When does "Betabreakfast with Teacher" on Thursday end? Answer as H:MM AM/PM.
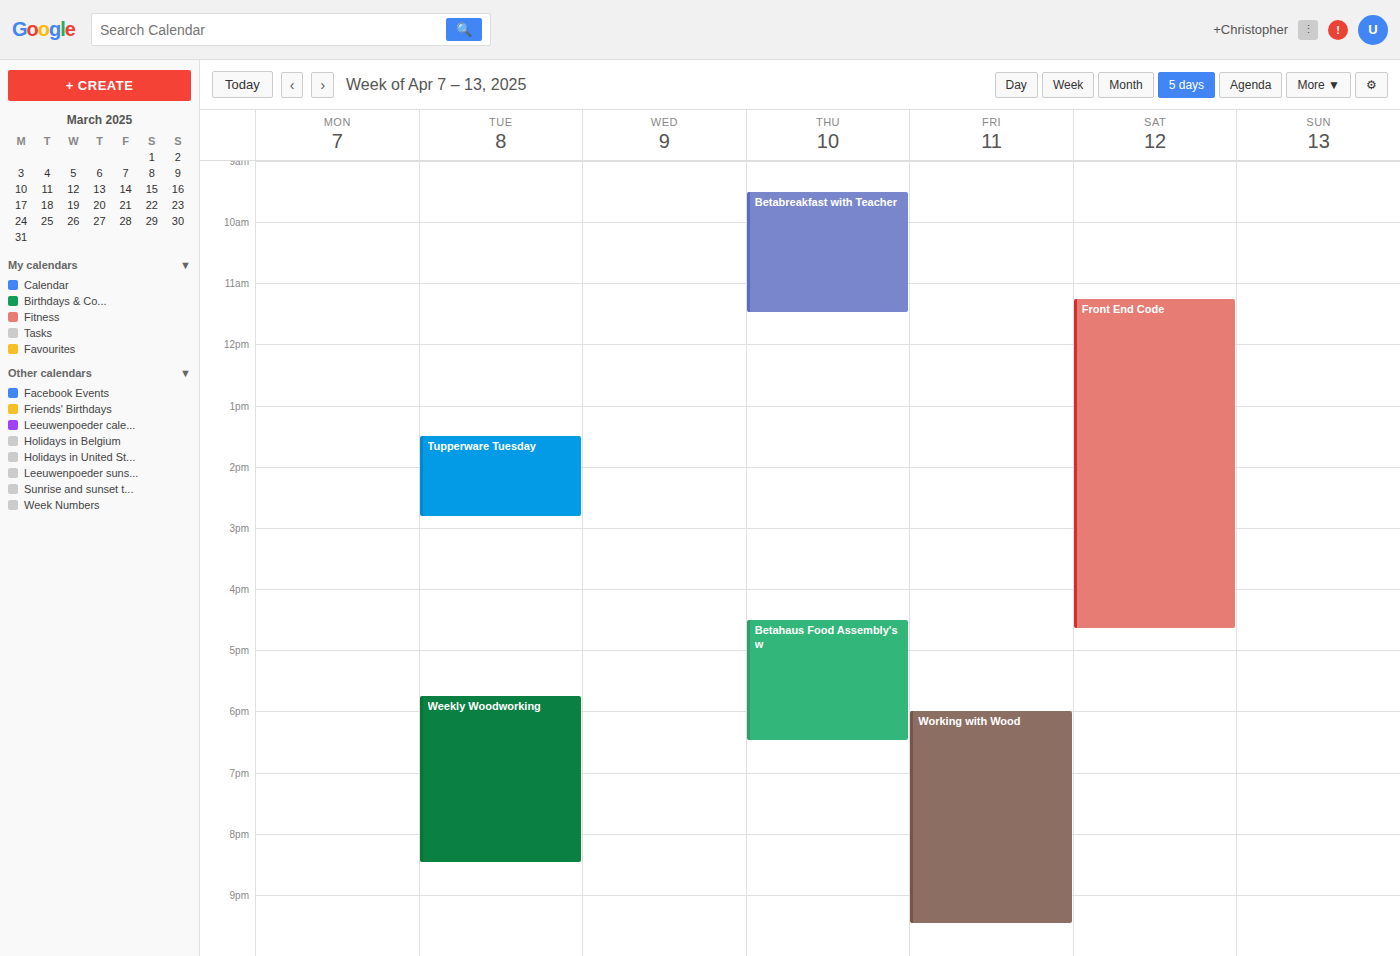
11:30 AM